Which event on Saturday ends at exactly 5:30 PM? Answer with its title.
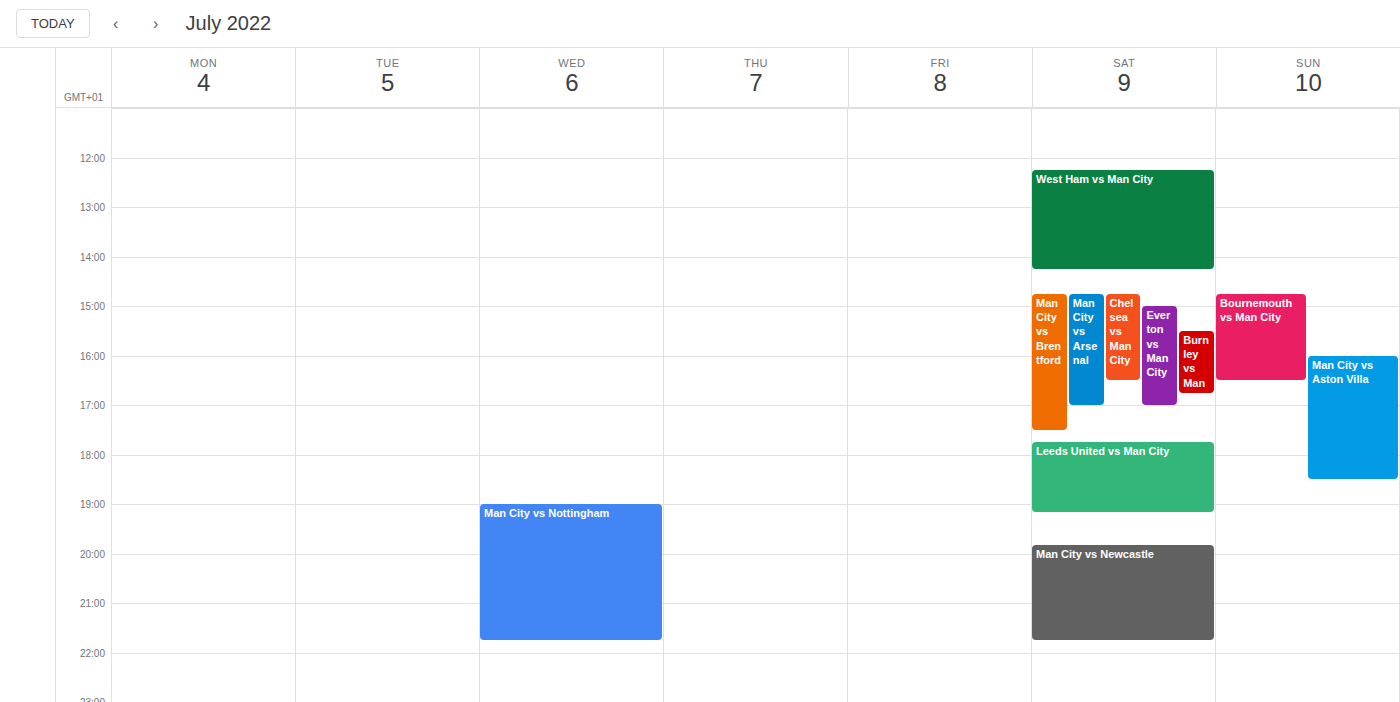
"Man City vs Brentford"